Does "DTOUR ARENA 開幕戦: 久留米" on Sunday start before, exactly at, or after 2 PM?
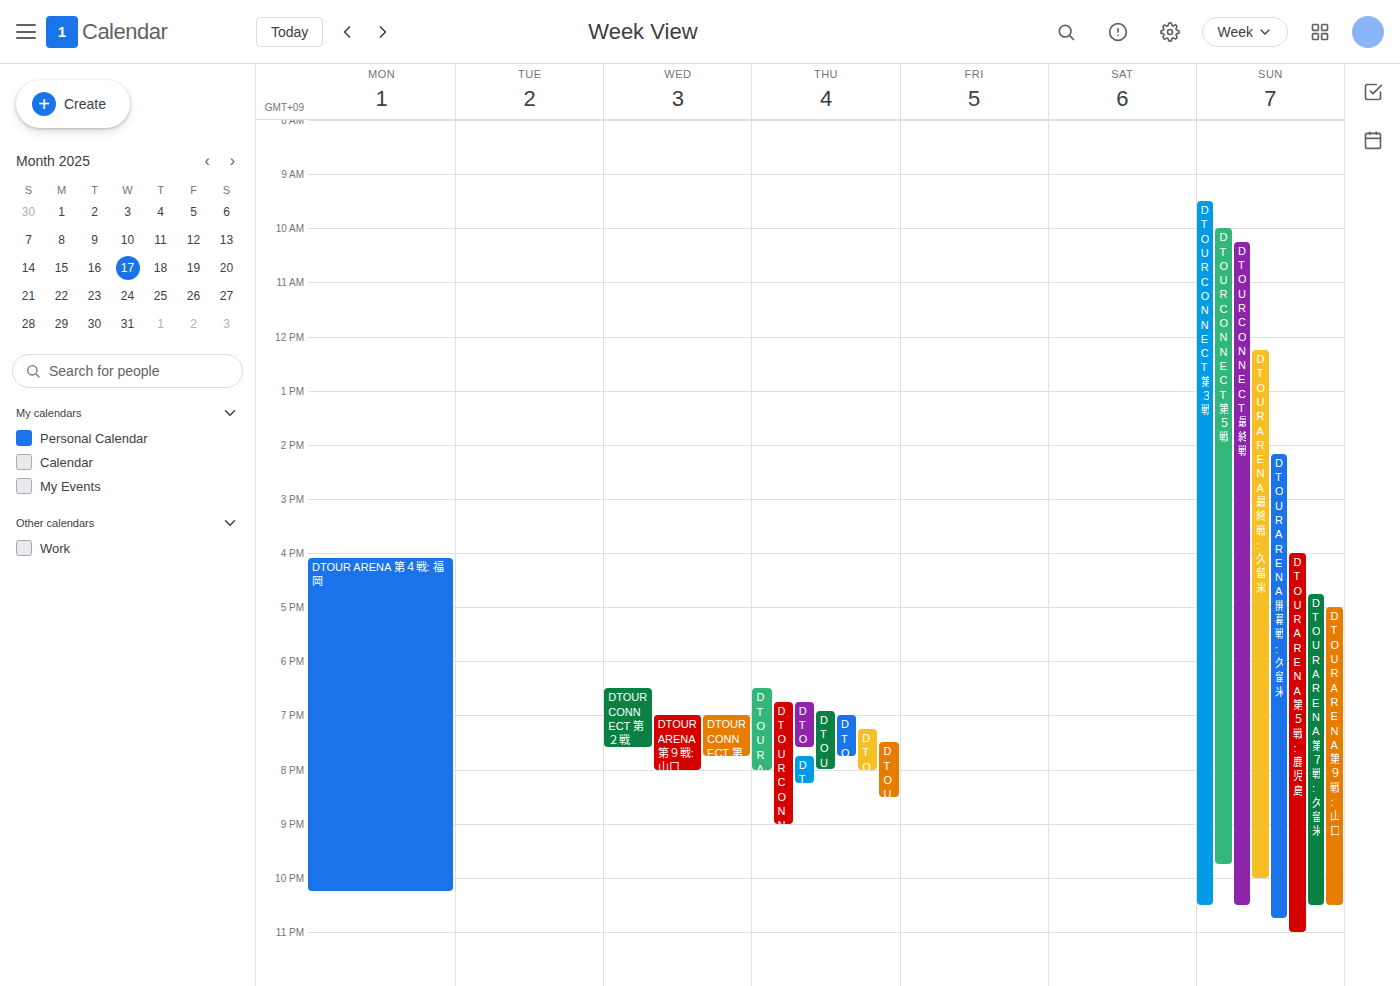
2:10 PM -- after 2 PM, 10 minutes below the 2 PM line.